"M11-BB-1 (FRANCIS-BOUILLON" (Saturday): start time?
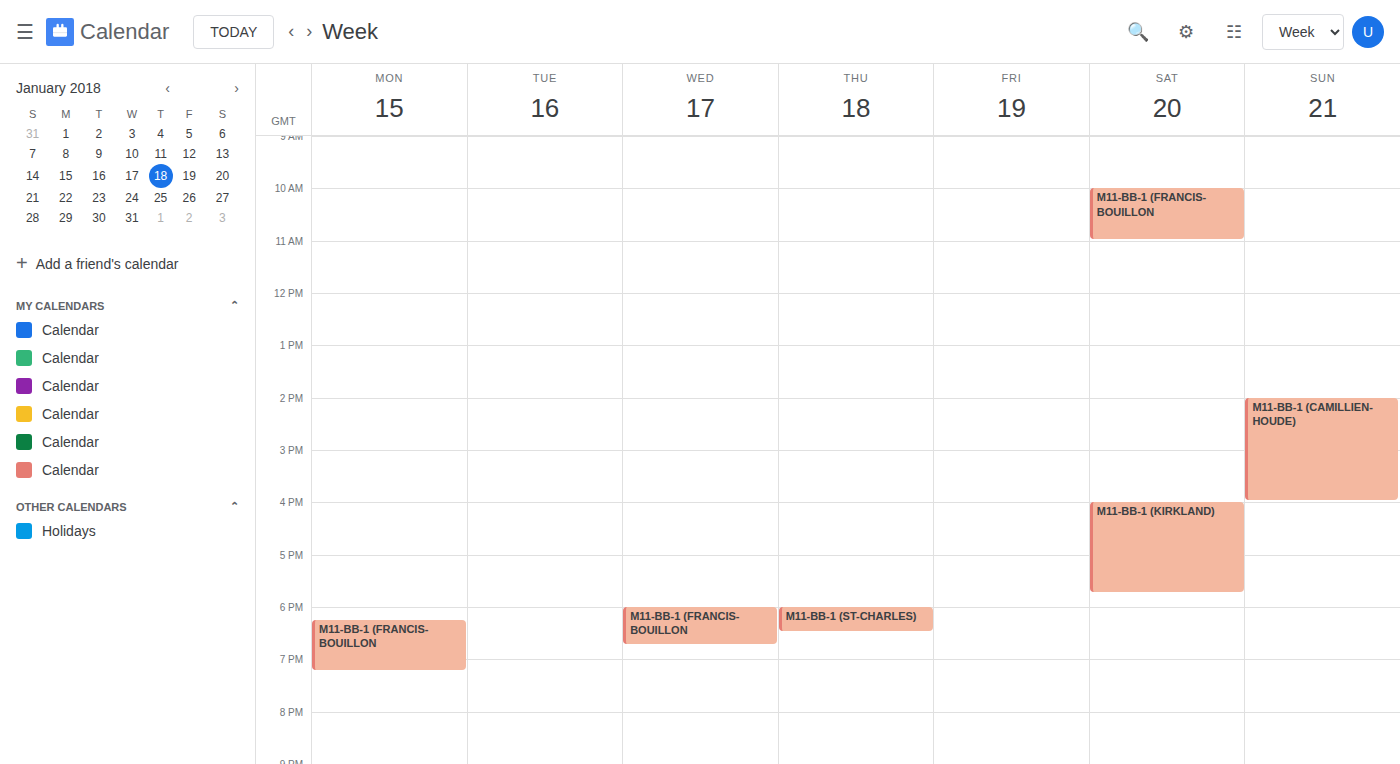
10:00 AM